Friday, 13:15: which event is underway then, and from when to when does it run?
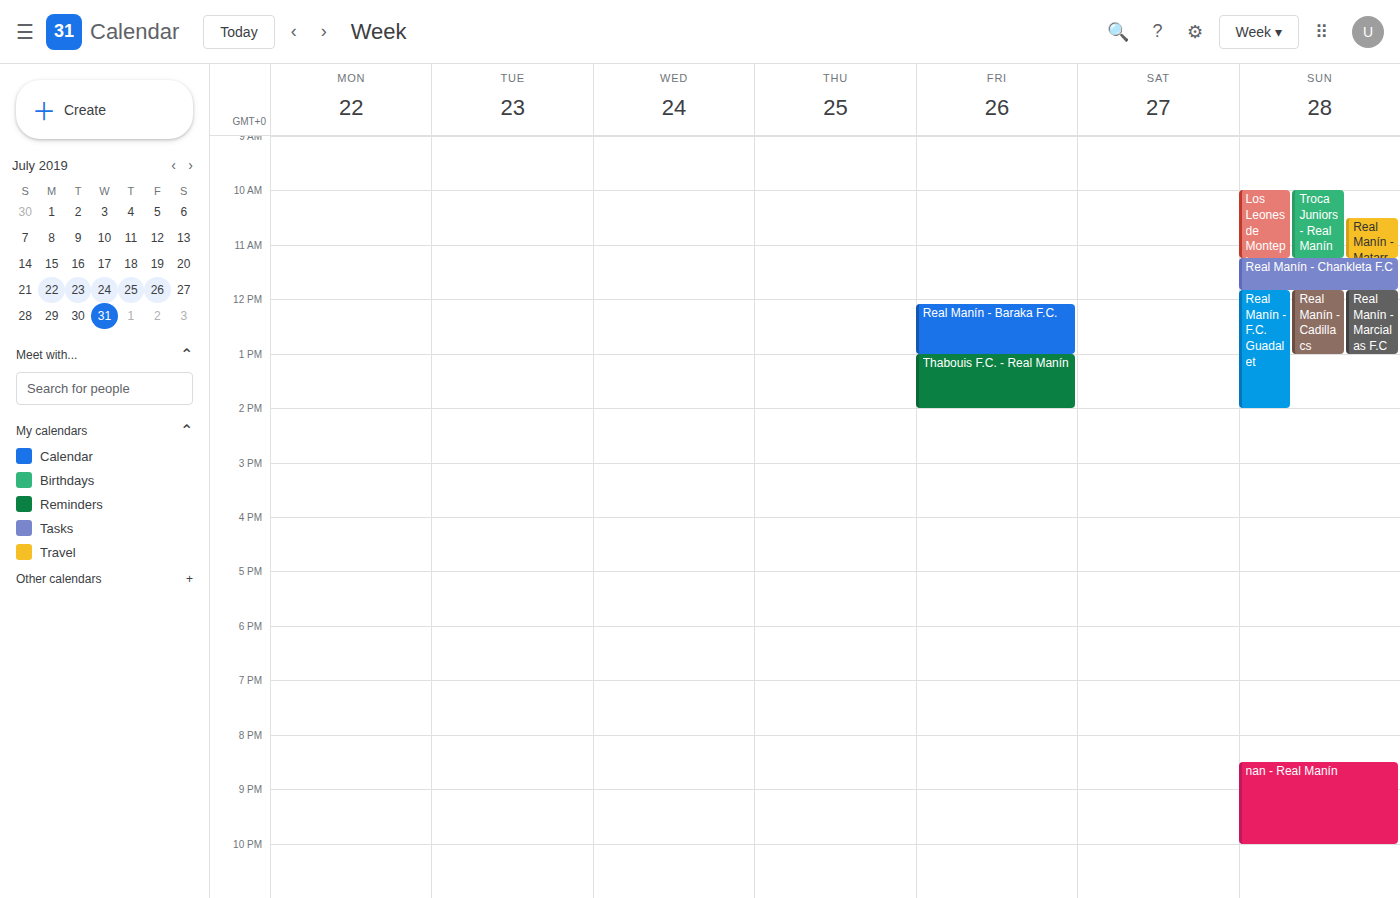
"Thabouis F.C. - Real Manín", 13:00 to 14:00